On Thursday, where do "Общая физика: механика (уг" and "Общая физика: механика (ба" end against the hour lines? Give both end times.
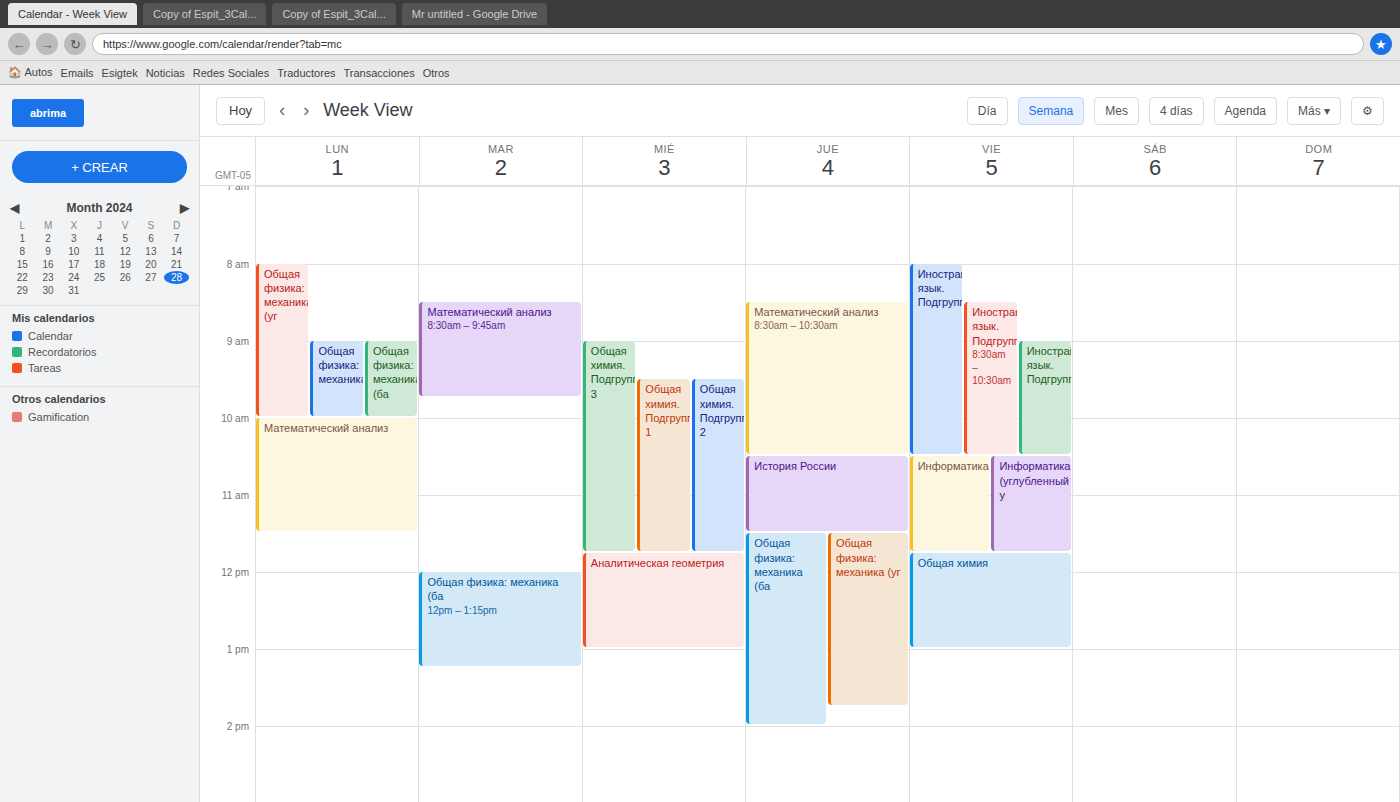
"Общая физика: механика (уг": 1:45 PM, neither: three quarters of the way from the 1 PM line to the 2 PM line. "Общая физика: механика (ба": 2:00 PM, exactly on the 2 PM line.